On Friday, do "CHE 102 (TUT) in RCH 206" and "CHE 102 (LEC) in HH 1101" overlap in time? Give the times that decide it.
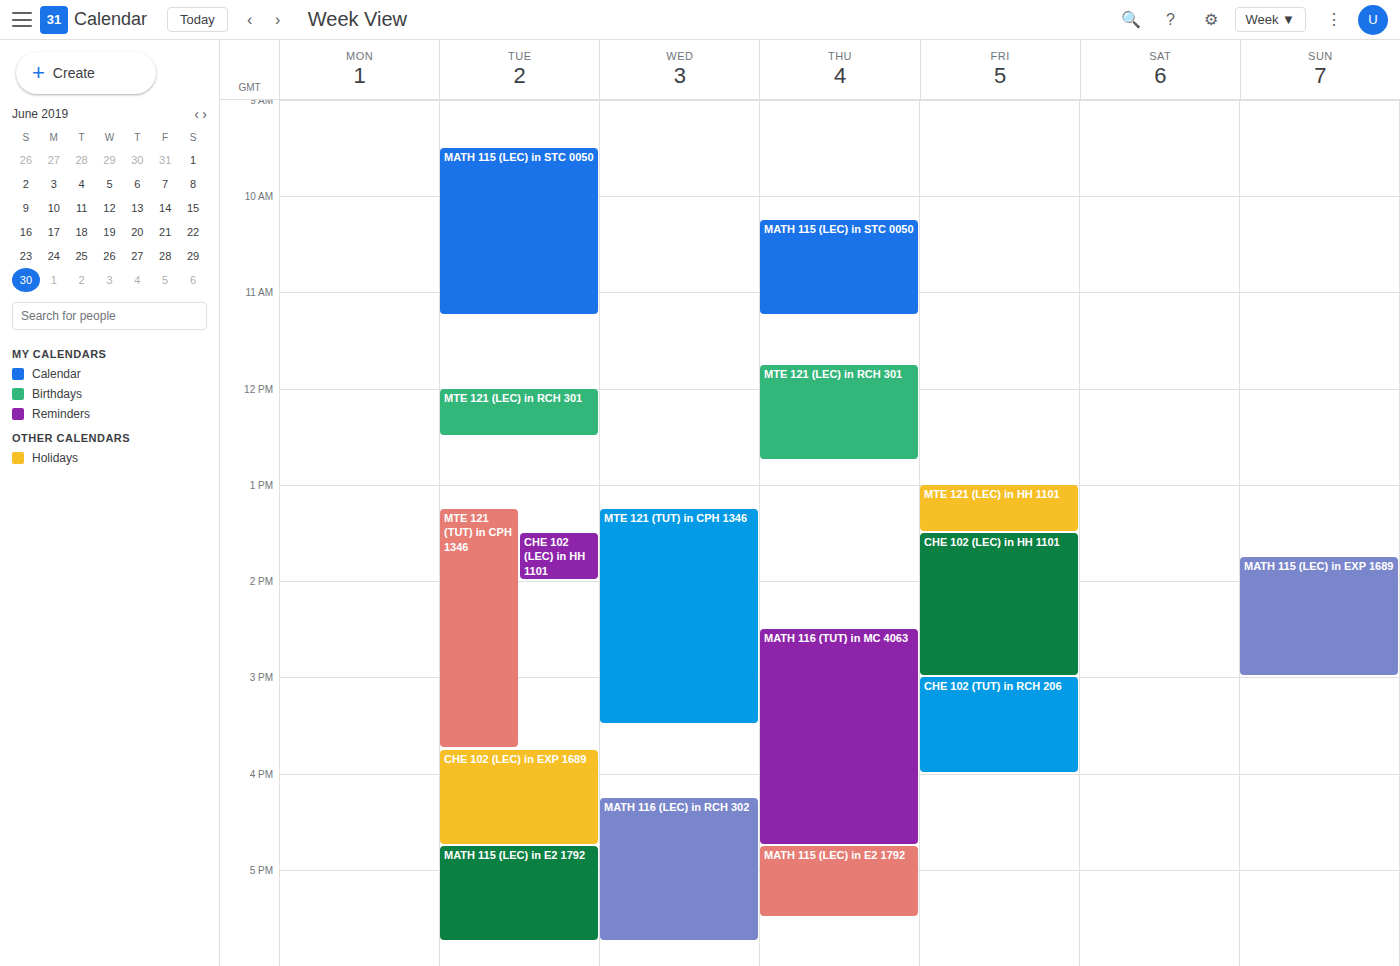
"CHE 102 (LEC) in HH 1101" ends at 3:00 PM, exactly when "CHE 102 (TUT) in RCH 206" starts -- they touch but do not overlap.